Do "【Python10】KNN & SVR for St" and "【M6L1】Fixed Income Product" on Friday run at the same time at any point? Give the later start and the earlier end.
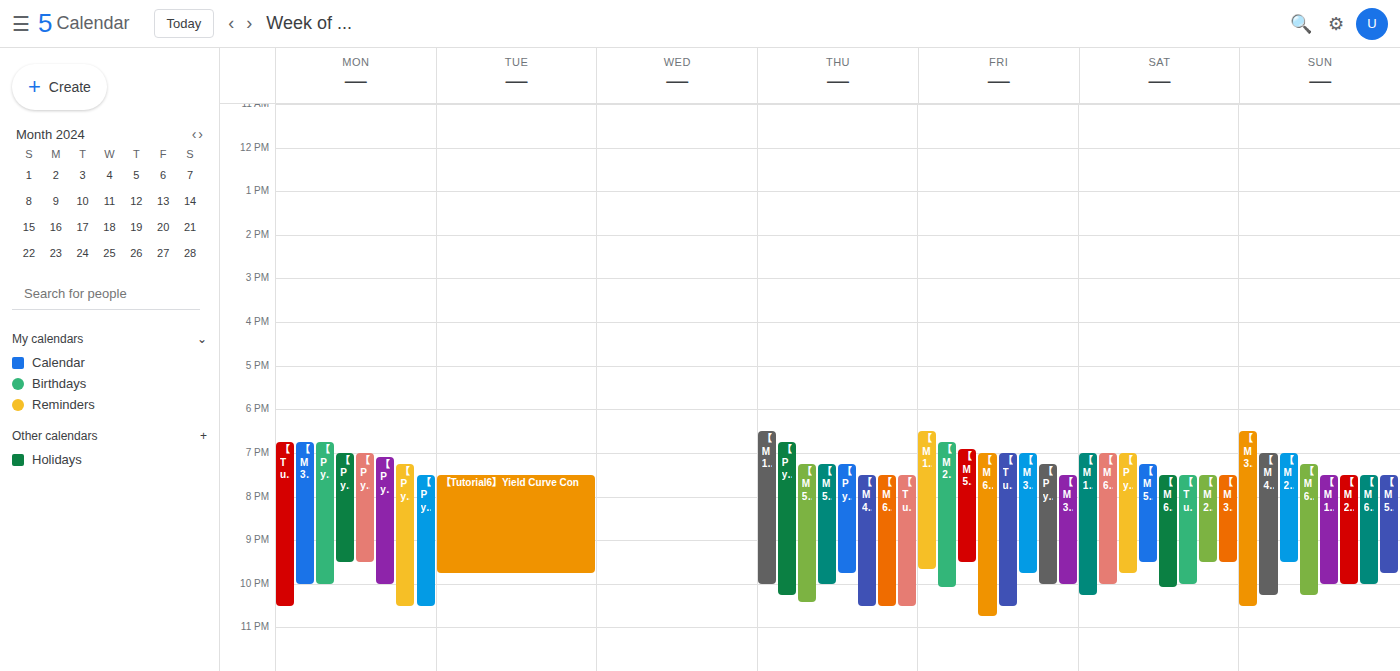
"【Python10】KNN & SVR for St" runs 7:15 PM to 10:00 PM, inside "【M6L1】Fixed Income Product" -- they overlap.